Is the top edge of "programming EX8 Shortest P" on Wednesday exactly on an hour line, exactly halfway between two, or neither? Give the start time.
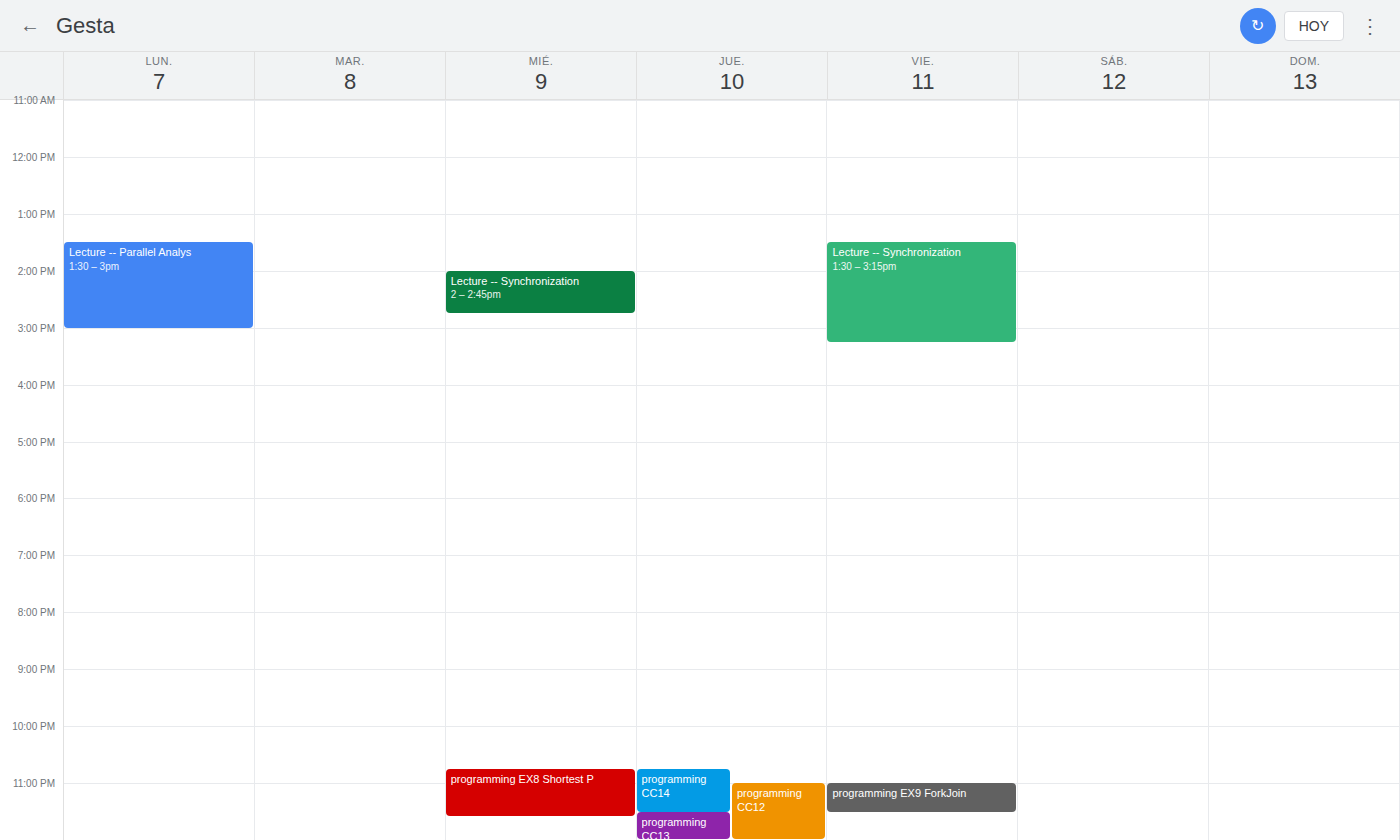
10:45 PM -- neither: three quarters of the way from the 10 PM line to the 11 PM line.